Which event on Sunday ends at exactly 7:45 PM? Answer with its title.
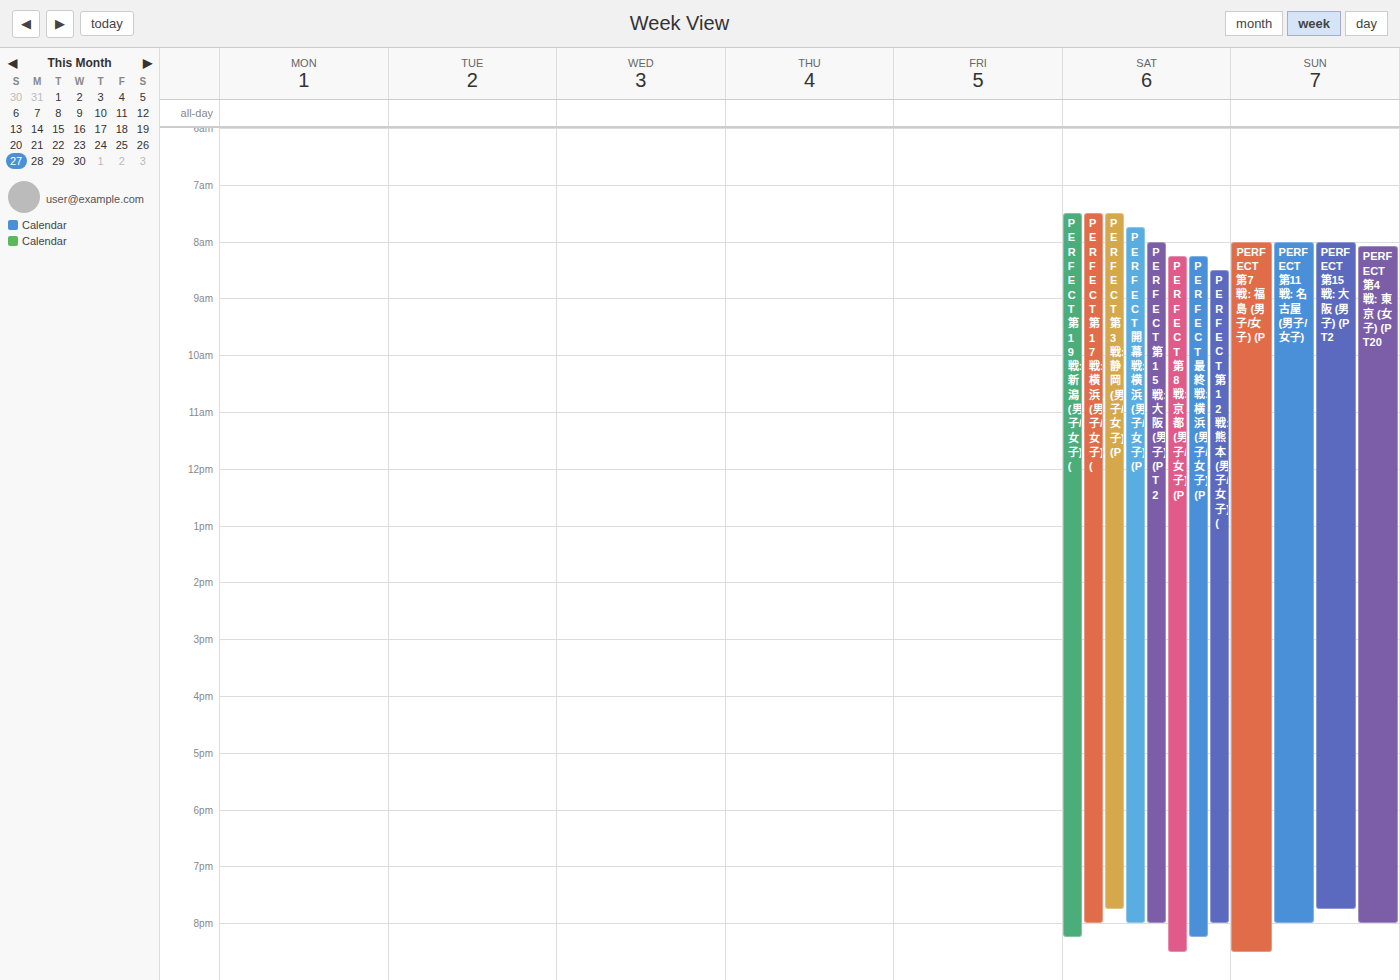
"PERFECT 第15戦: 大阪 (男子) (PT2"